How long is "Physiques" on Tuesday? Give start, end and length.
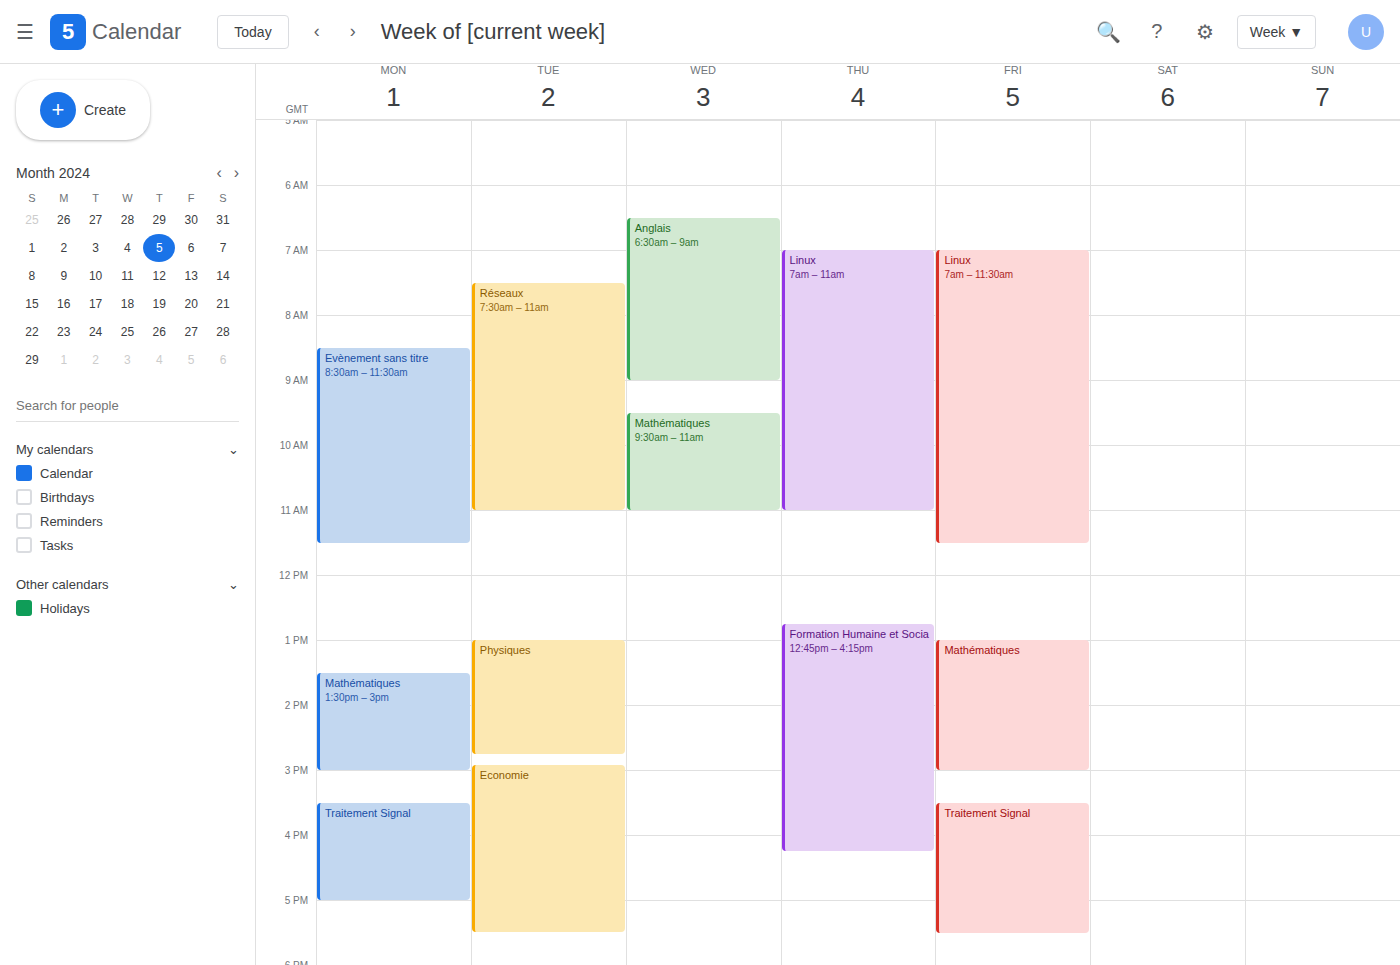
13:00 to 14:45, 1 hour 45 minutes